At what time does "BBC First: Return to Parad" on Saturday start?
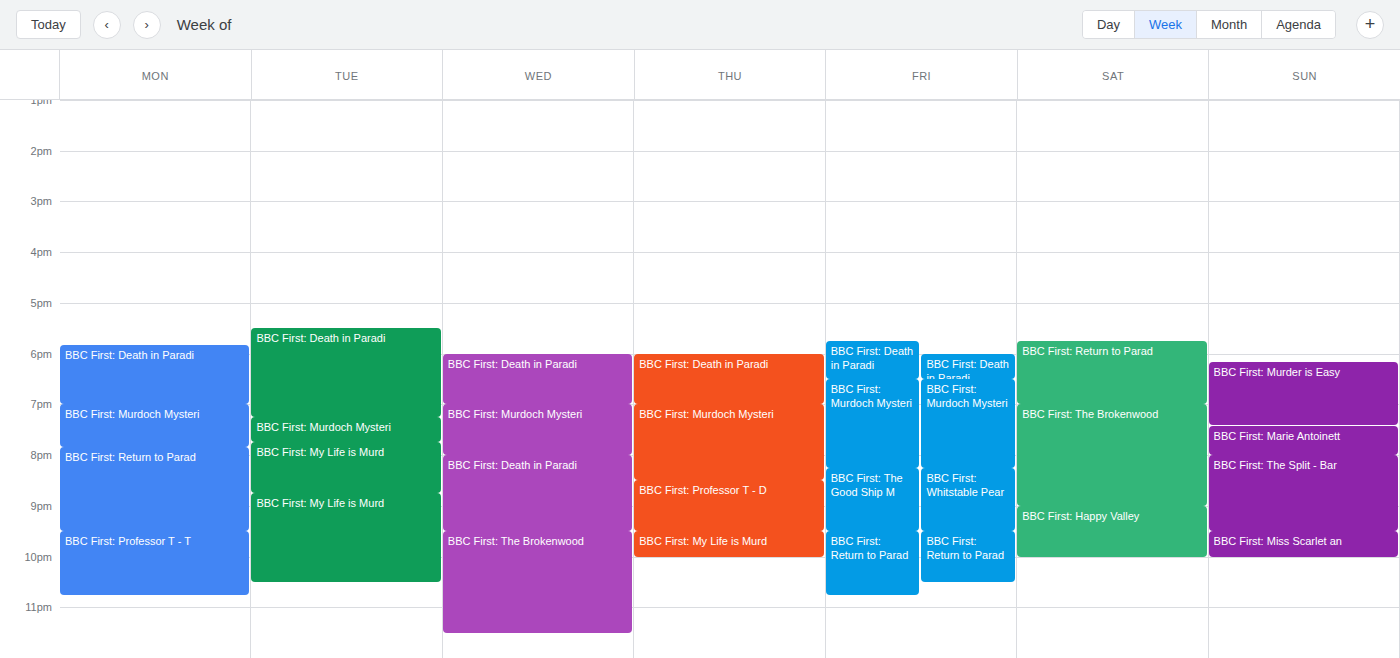
5:45 PM